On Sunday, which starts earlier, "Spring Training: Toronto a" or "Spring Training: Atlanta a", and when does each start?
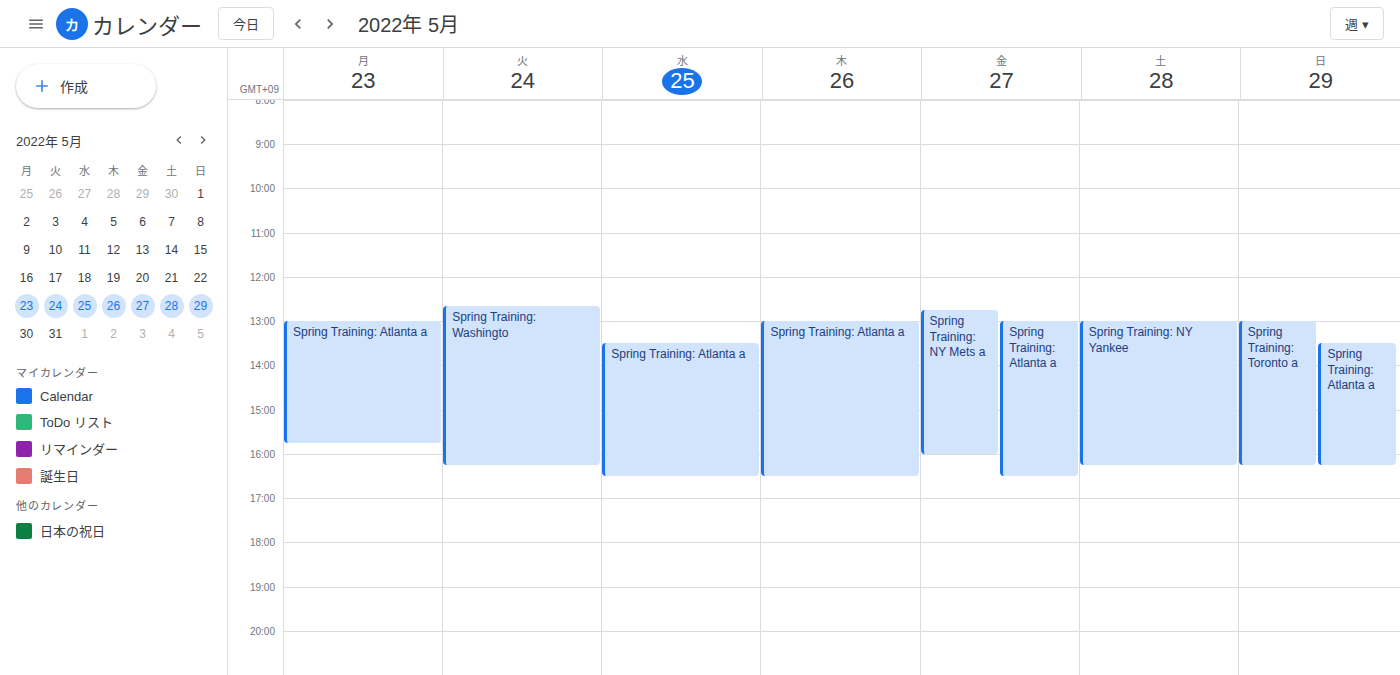
"Spring Training: Toronto a" 1:00 PM; "Spring Training: Atlanta a" 1:30 PM.